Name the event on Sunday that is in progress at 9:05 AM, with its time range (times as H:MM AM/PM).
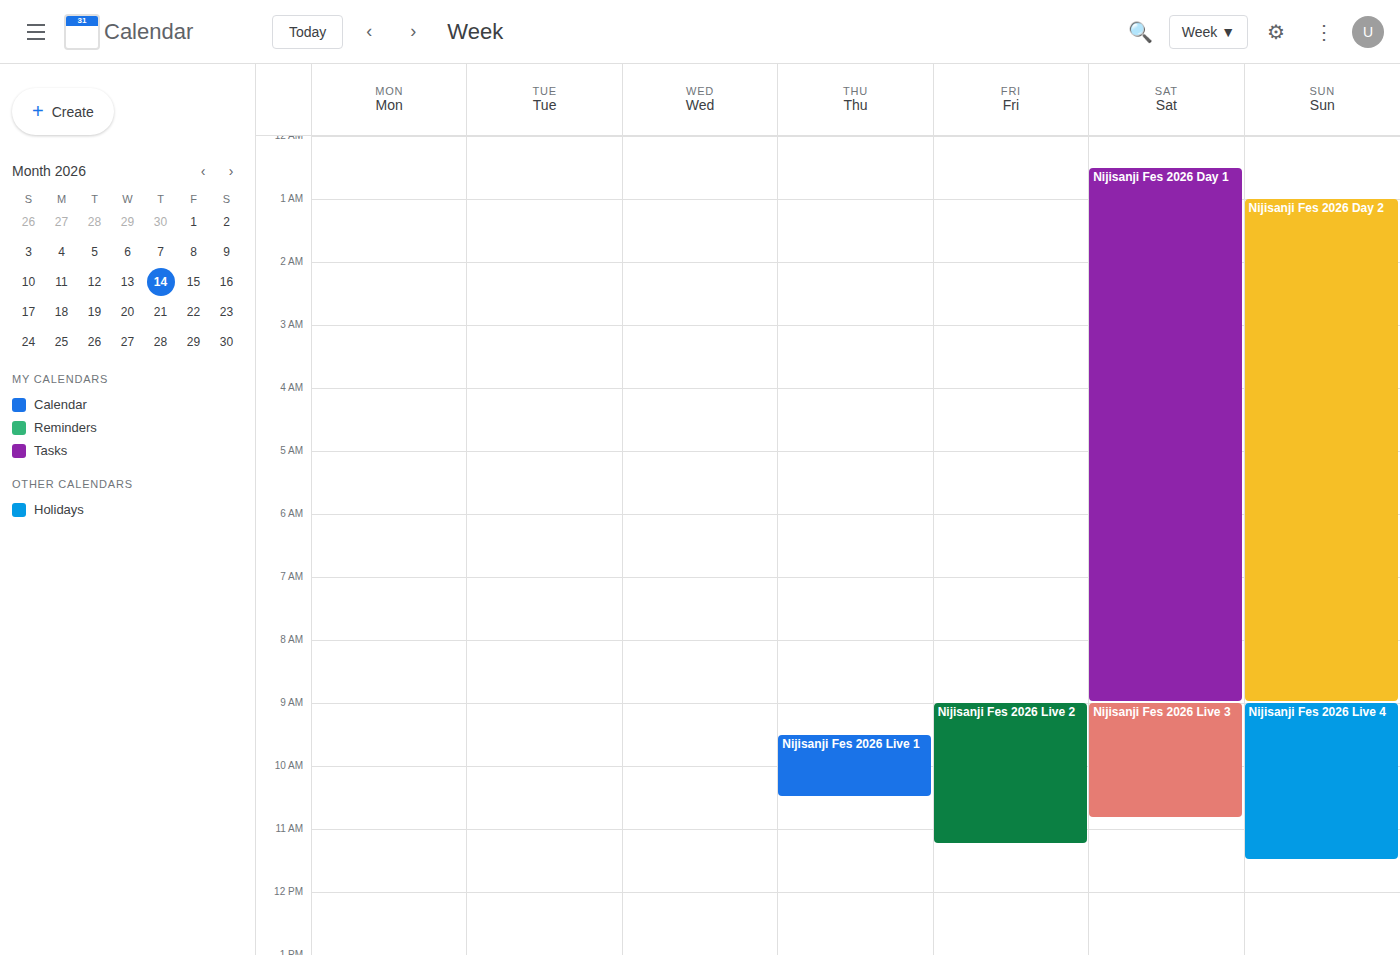
"Nijisanji Fes 2026 Live 4", 9:00 AM to 11:30 AM